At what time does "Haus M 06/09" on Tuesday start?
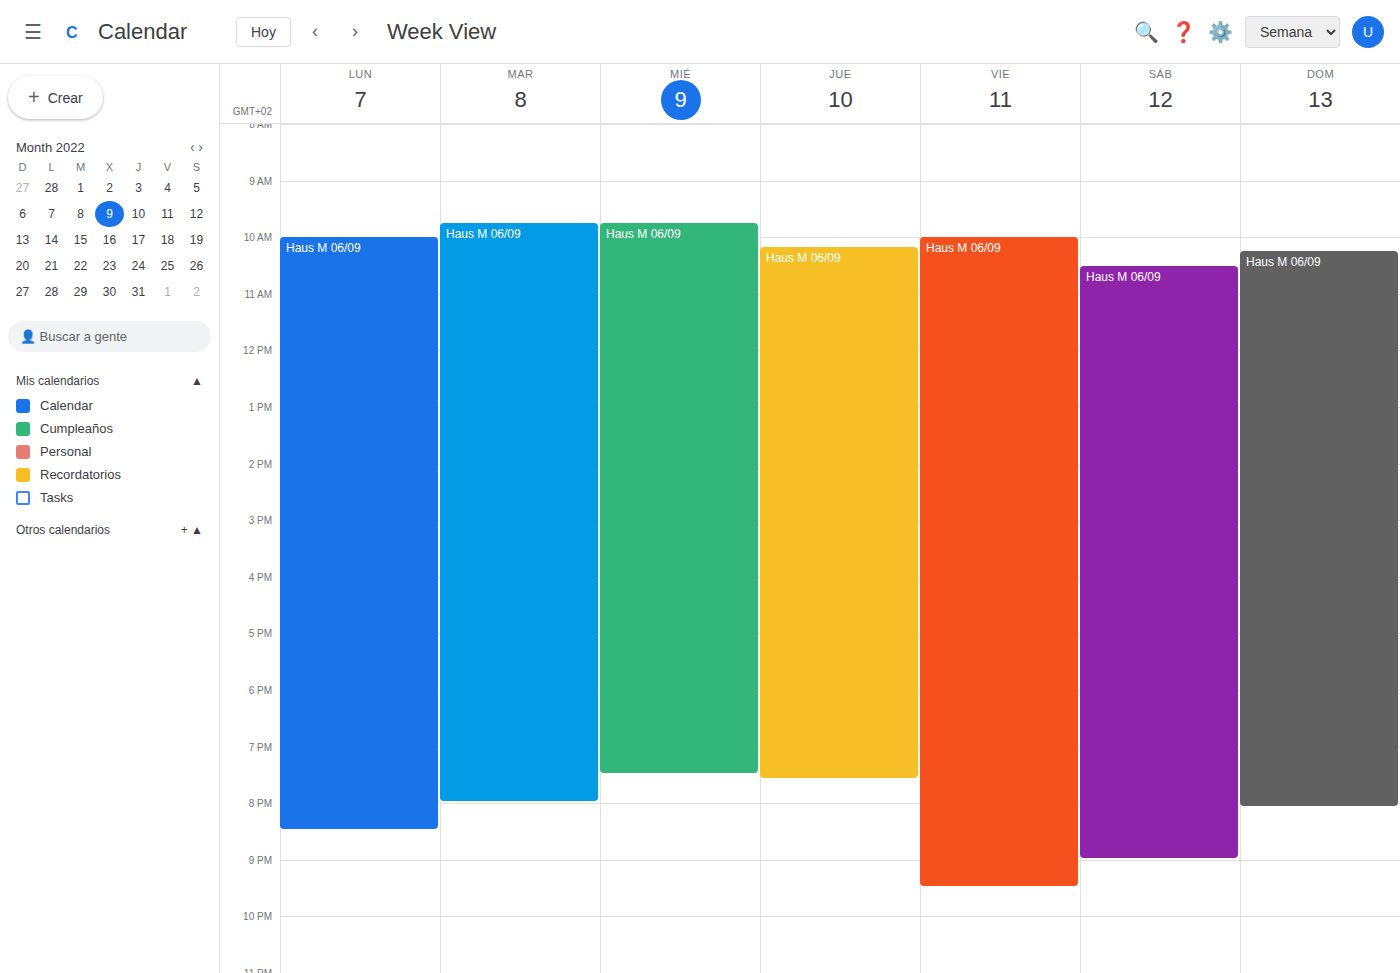
09:45